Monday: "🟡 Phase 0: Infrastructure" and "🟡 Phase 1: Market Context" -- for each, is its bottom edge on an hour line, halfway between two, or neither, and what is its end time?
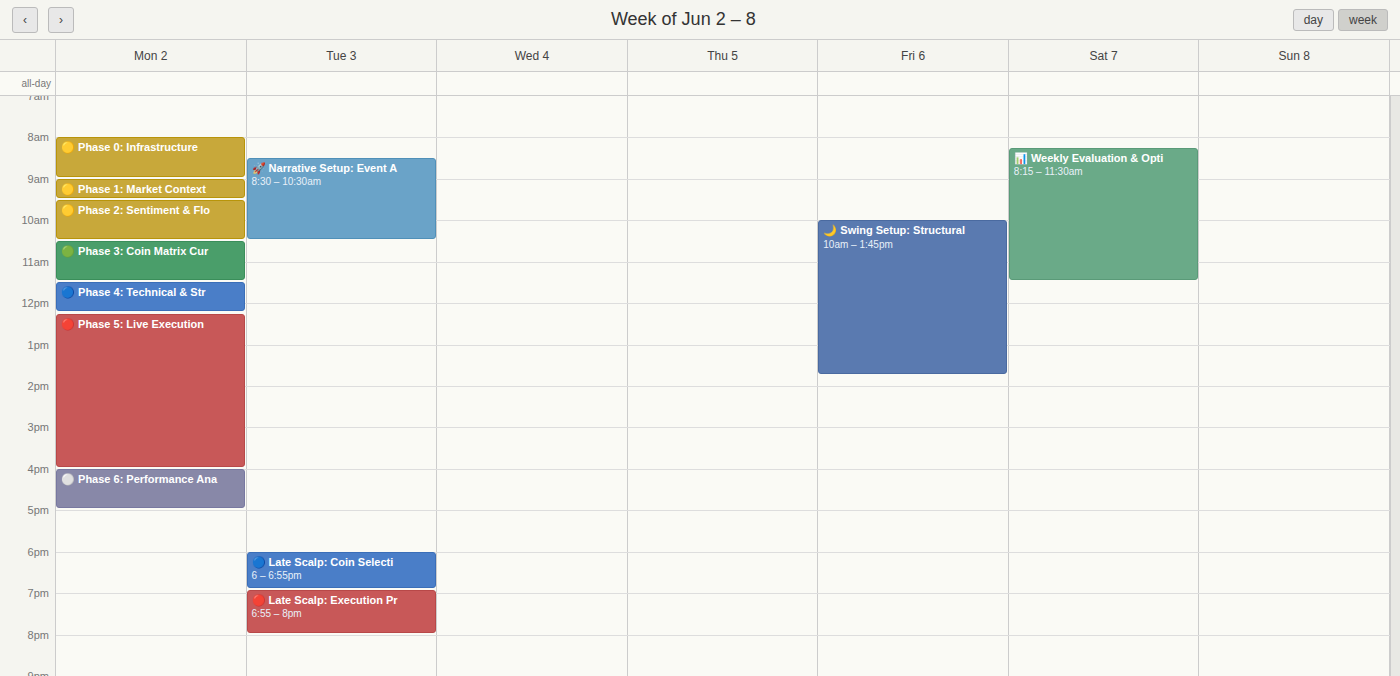
"🟡 Phase 0: Infrastructure": 9:00 AM, exactly on the 9 AM line. "🟡 Phase 1: Market Context": 9:30 AM, halfway between the 9 AM and 10 AM lines.